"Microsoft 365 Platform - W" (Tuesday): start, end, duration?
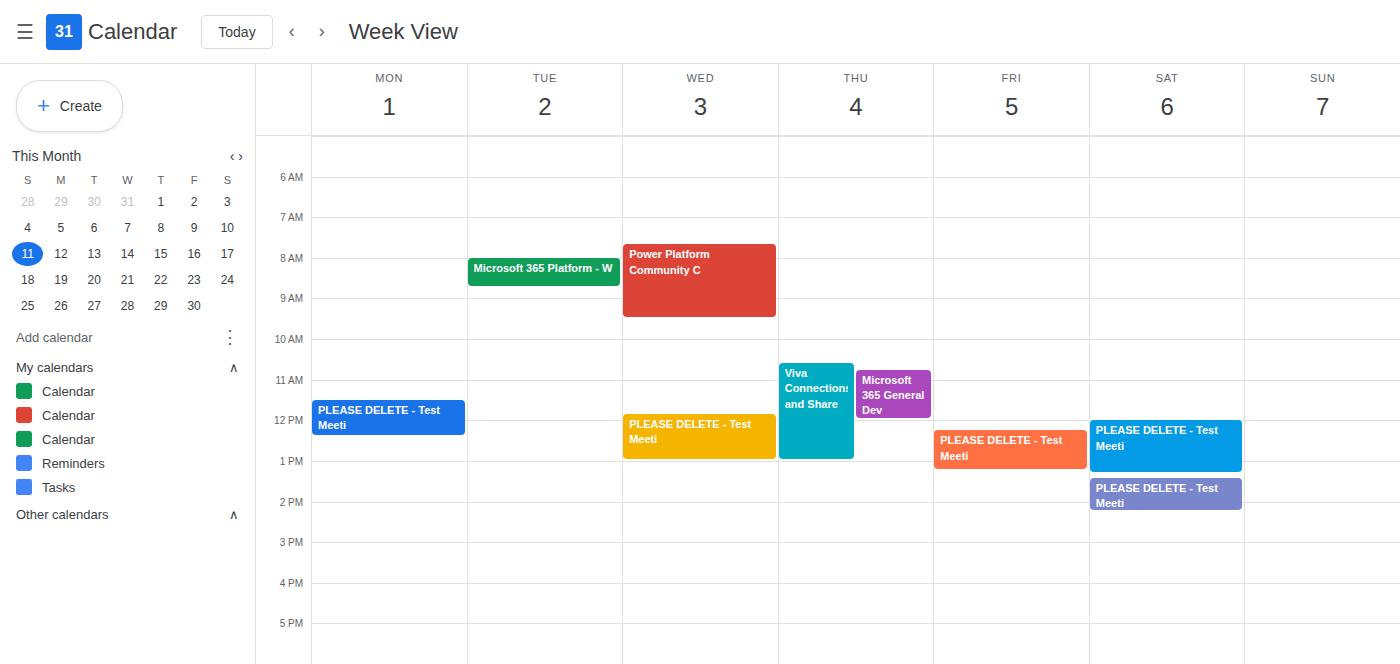
8:00 AM to 8:45 AM, 45 minutes